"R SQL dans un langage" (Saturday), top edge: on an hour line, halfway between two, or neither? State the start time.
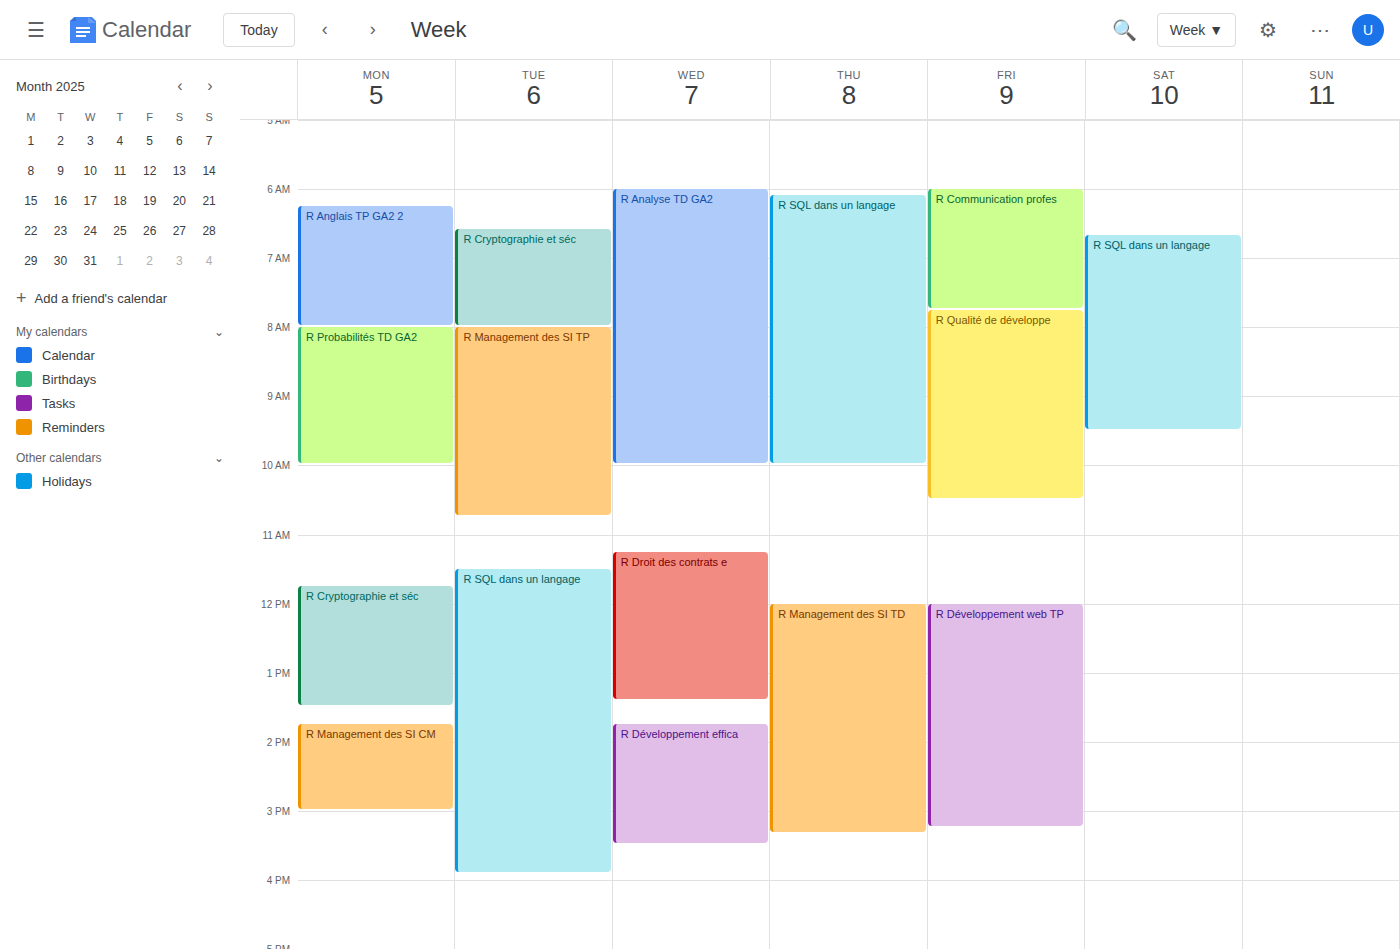
6:40 AM -- neither: 40 minutes below the 6 AM line and 20 minutes above the 7 AM line.